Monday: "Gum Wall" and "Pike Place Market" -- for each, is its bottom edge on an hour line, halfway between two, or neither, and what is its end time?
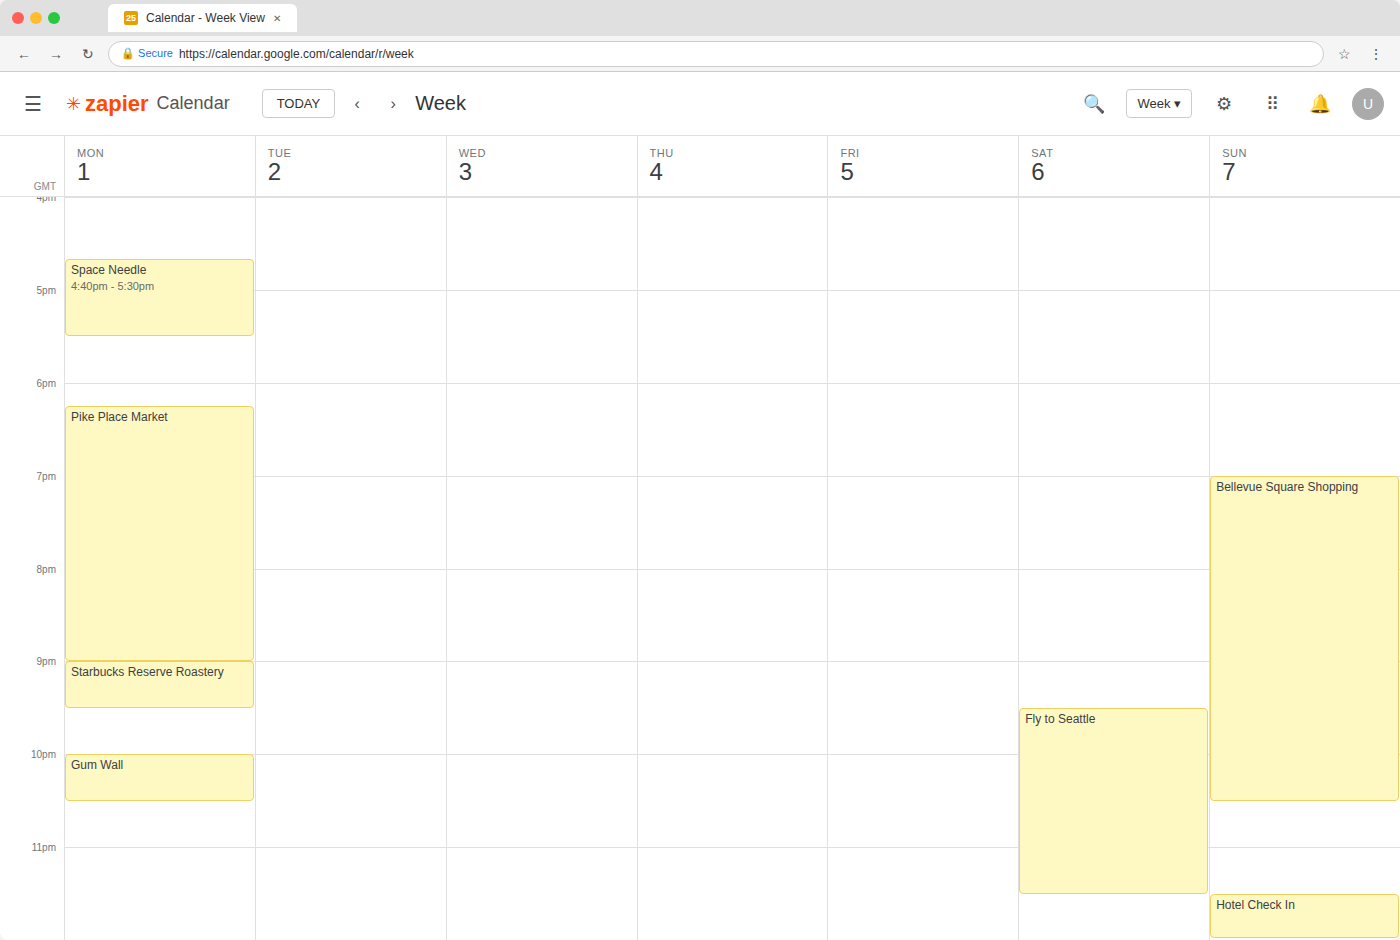
"Gum Wall": 10:30 PM, halfway between the 10 PM and 11 PM lines. "Pike Place Market": 9:00 PM, exactly on the 9 PM line.